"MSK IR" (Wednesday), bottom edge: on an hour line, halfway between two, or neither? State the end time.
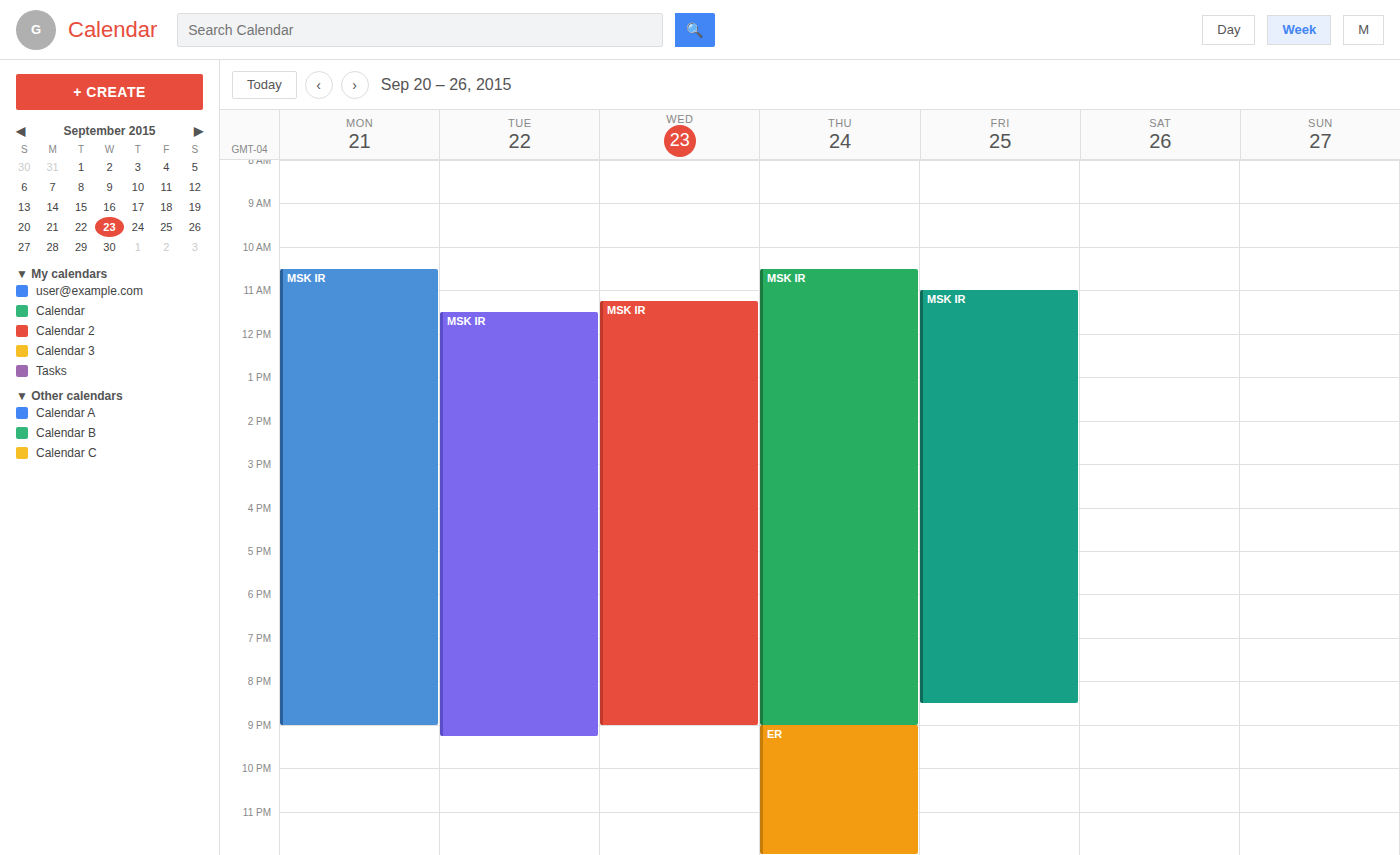
21:00 -- exactly on the 21:00 line.